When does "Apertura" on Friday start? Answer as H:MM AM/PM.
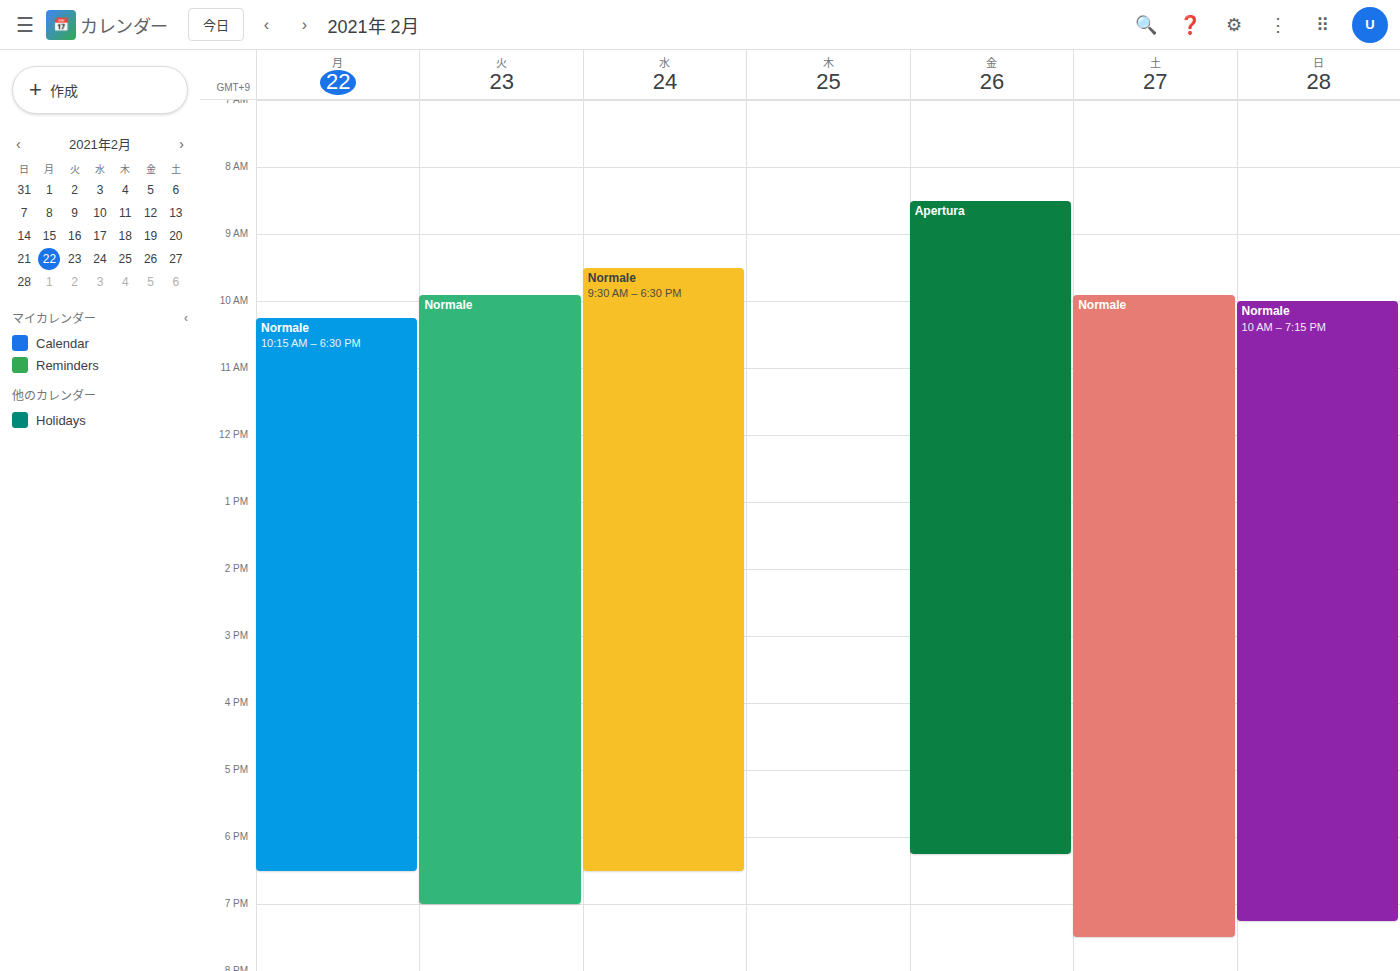
8:30 AM